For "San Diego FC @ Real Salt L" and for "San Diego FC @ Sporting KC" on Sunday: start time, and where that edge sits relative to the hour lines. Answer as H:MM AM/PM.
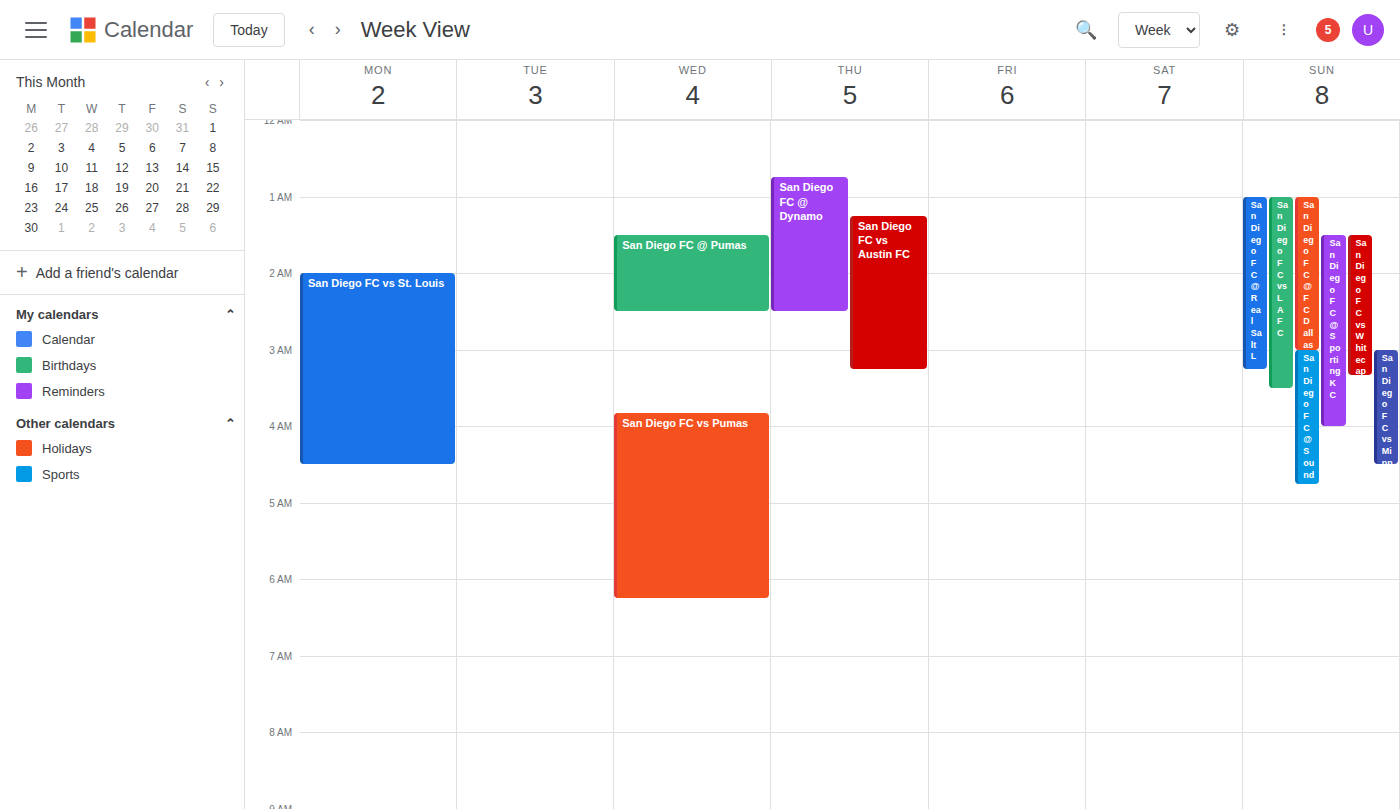
"San Diego FC @ Real Salt L": 1:00 AM, exactly on the 1 AM line. "San Diego FC @ Sporting KC": 1:30 AM, halfway between the 1 AM and 2 AM lines.